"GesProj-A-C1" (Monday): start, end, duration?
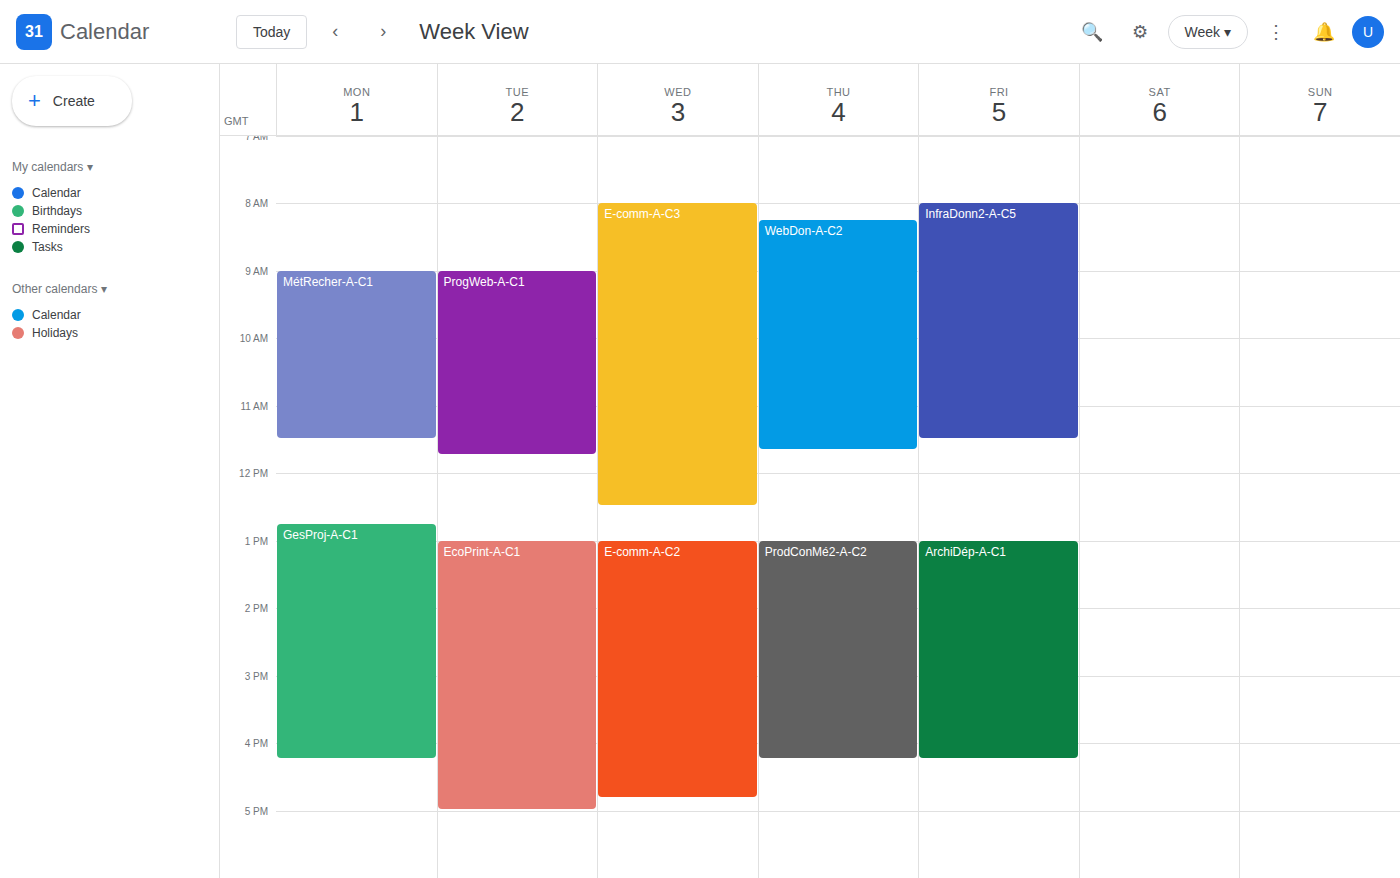
12:45 PM to 4:15 PM, 3 hours 30 minutes